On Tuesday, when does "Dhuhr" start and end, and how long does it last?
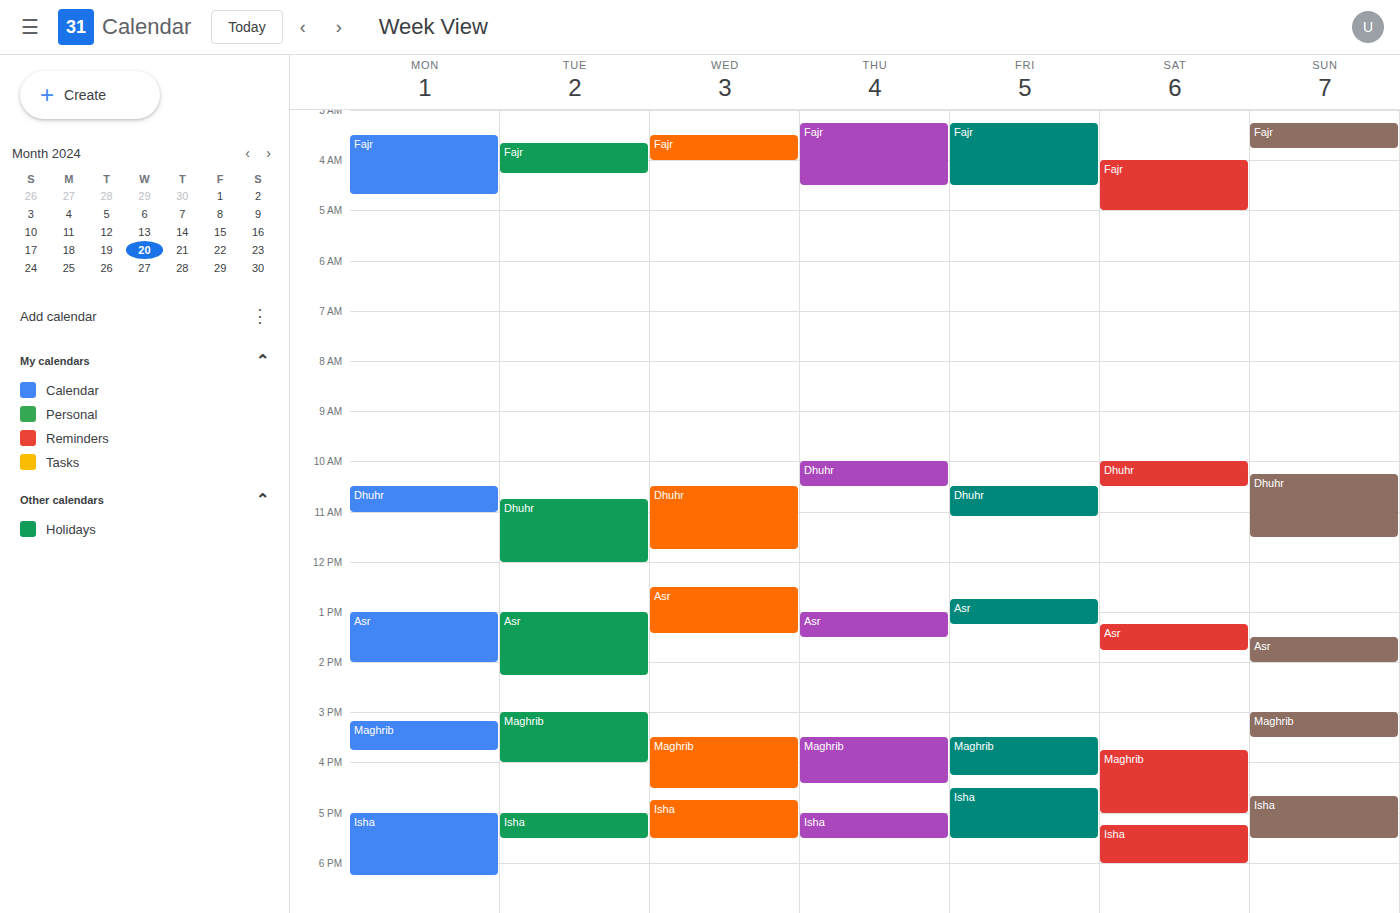
10:45 to 12:00, 1 hour 15 minutes